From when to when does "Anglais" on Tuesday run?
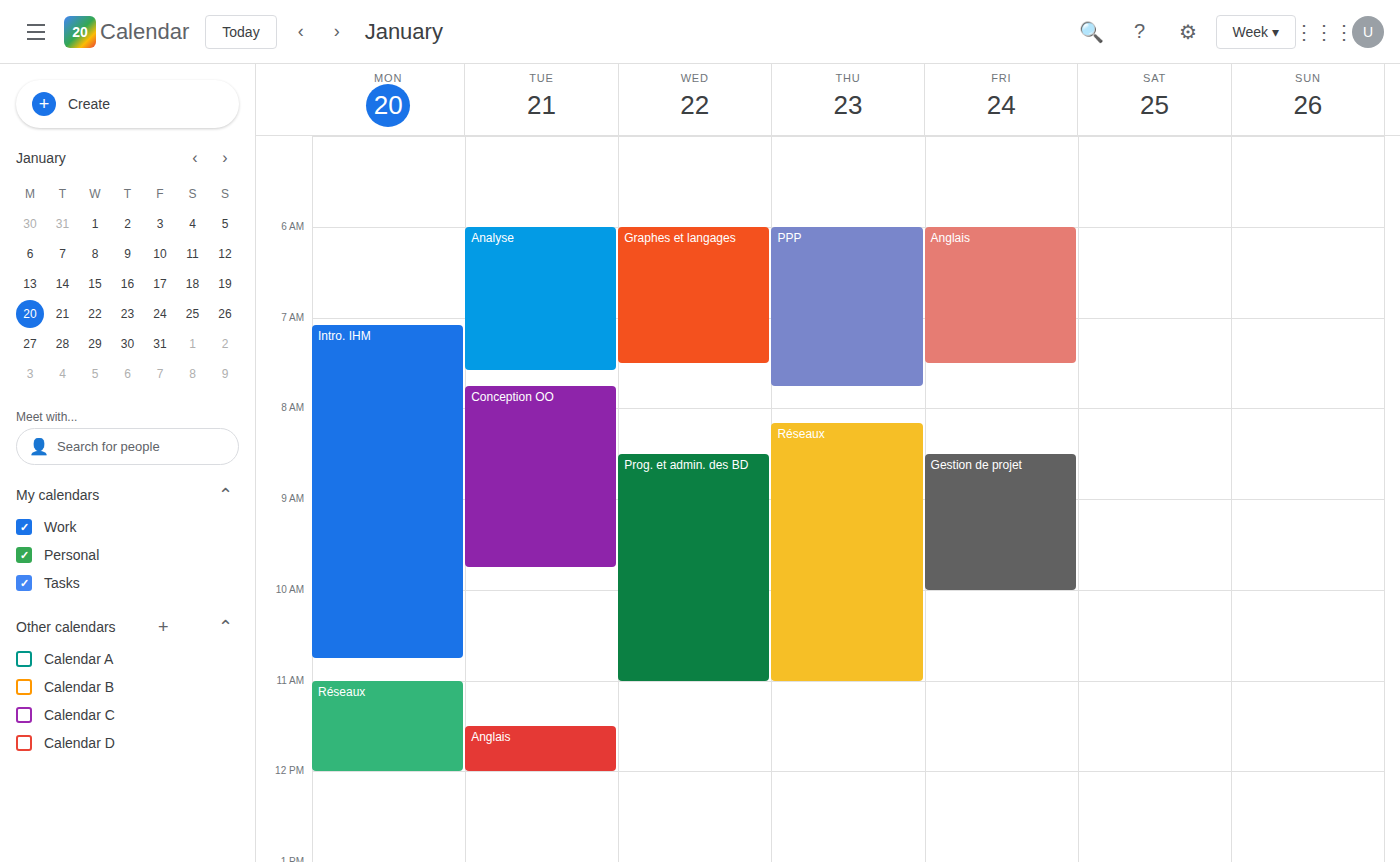
11:30 AM to 12:00 PM